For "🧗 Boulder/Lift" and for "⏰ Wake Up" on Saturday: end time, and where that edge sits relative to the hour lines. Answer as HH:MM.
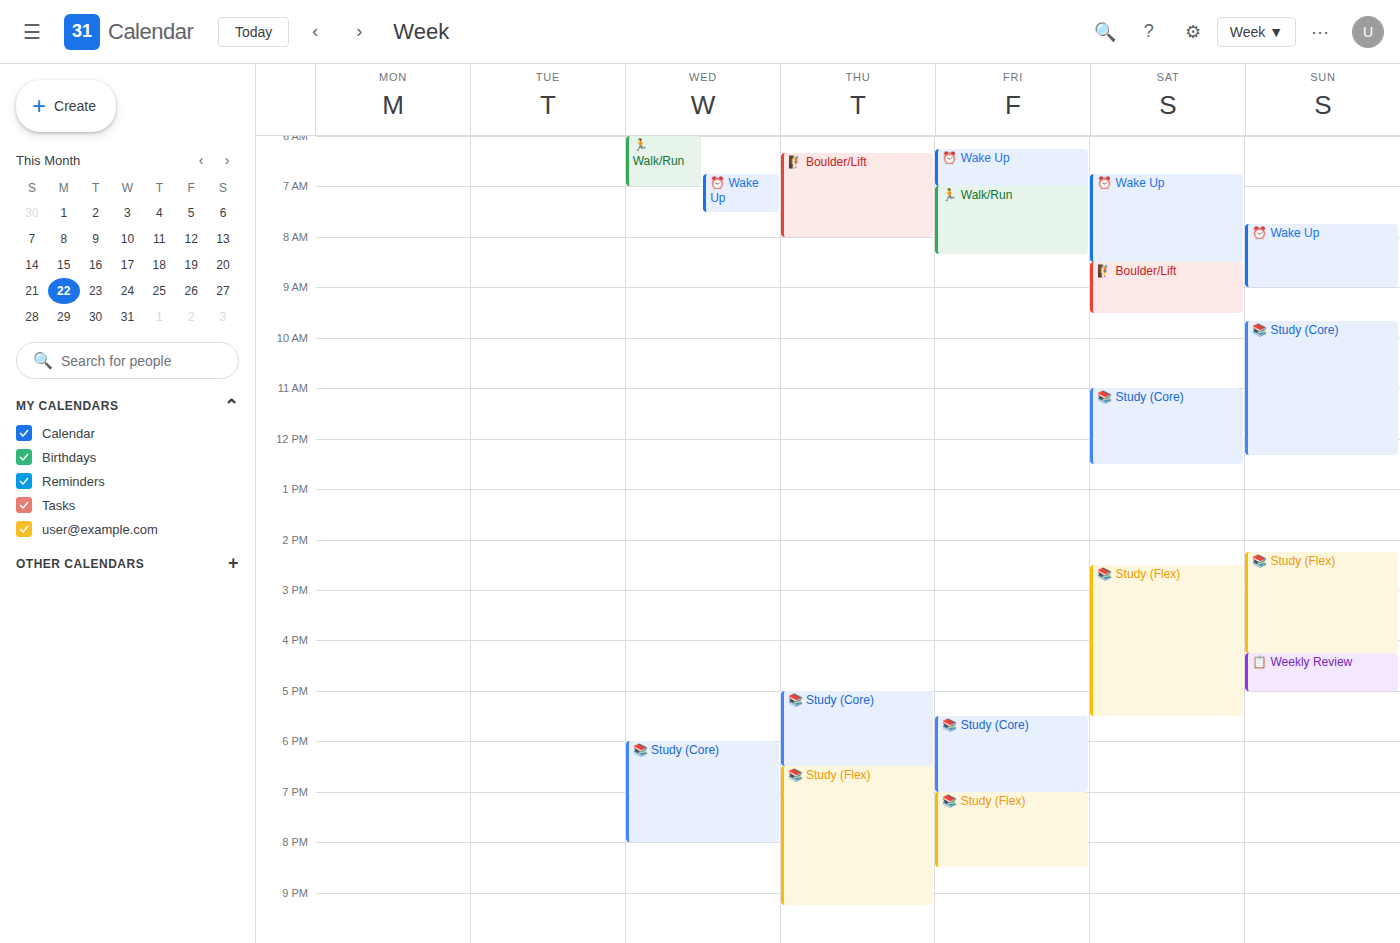
"🧗 Boulder/Lift": 09:30, halfway between the 09:00 and 10:00 lines. "⏰ Wake Up": 08:30, halfway between the 08:00 and 09:00 lines.